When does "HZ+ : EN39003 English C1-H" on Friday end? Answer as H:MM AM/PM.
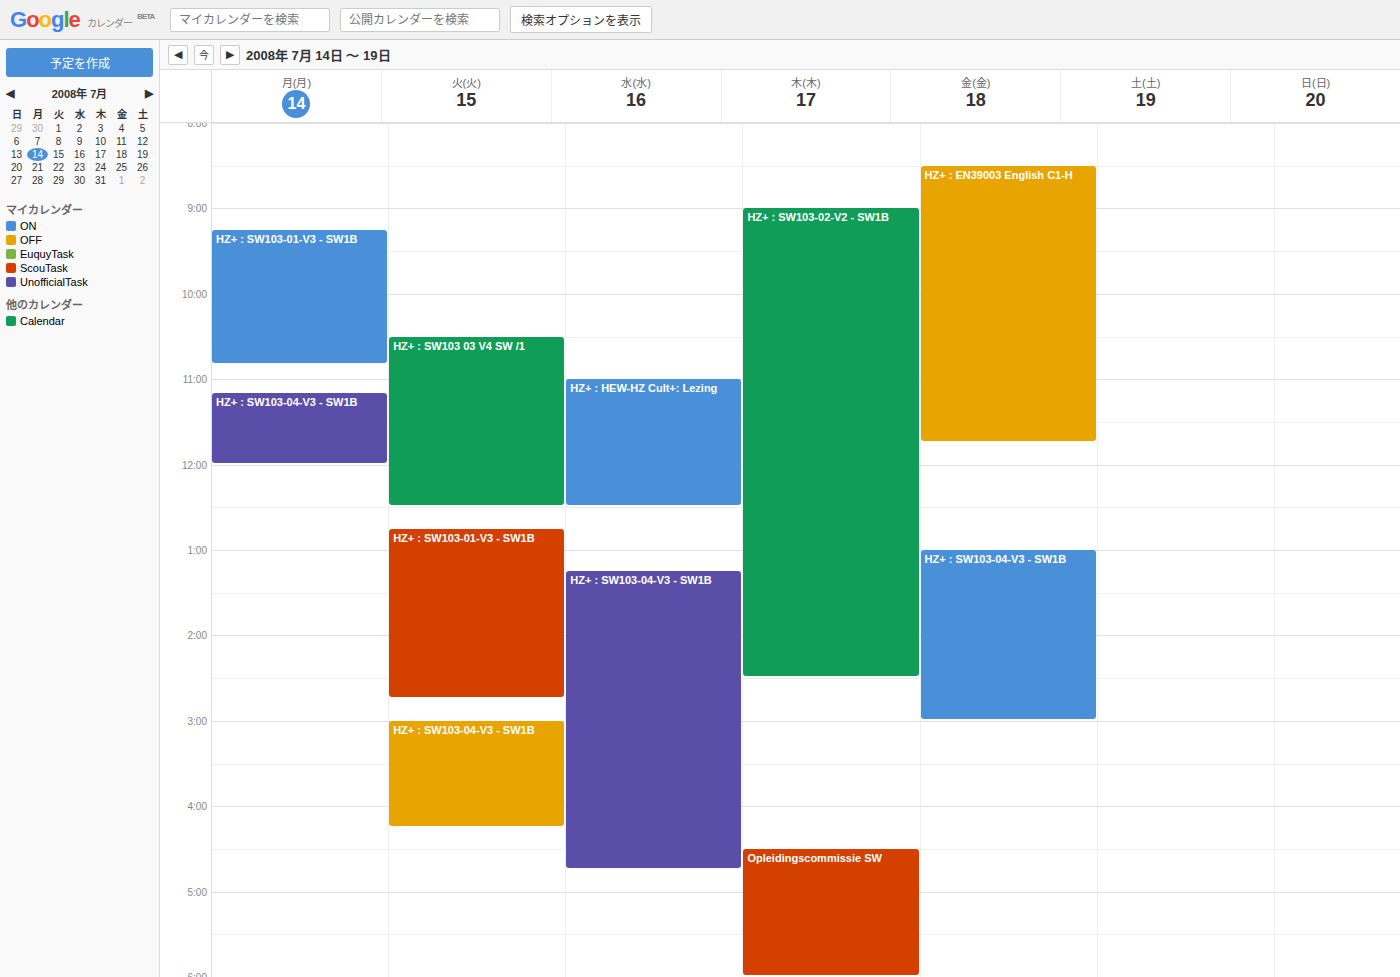
11:45 AM